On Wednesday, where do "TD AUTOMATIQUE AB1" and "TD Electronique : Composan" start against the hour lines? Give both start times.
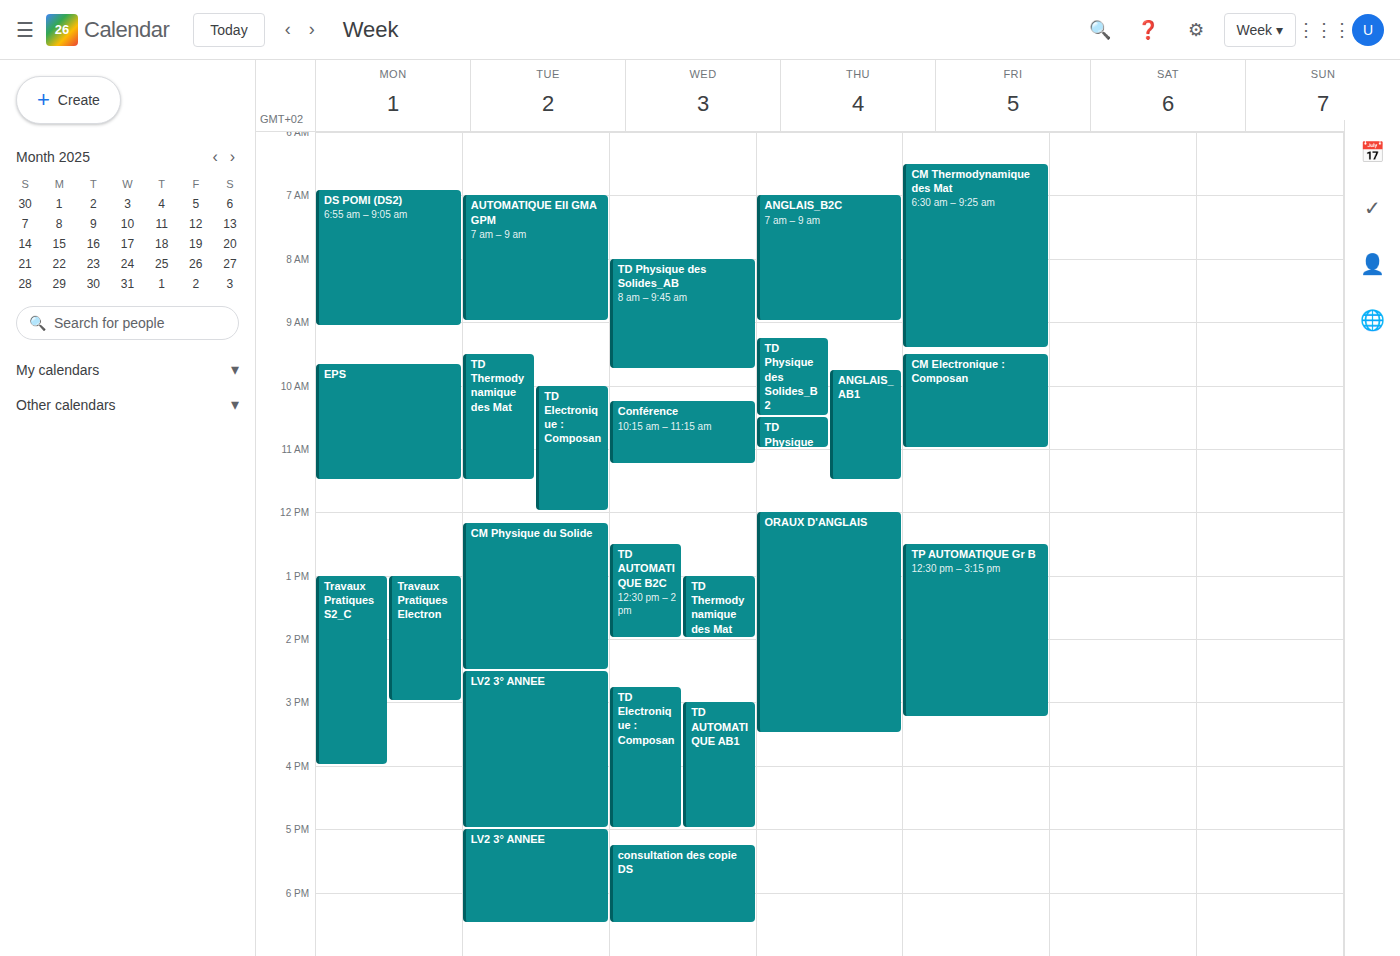
"TD AUTOMATIQUE AB1": 3:00 PM, exactly on the 3 PM line. "TD Electronique : Composan": 2:45 PM, neither: three quarters of the way from the 2 PM line to the 3 PM line.